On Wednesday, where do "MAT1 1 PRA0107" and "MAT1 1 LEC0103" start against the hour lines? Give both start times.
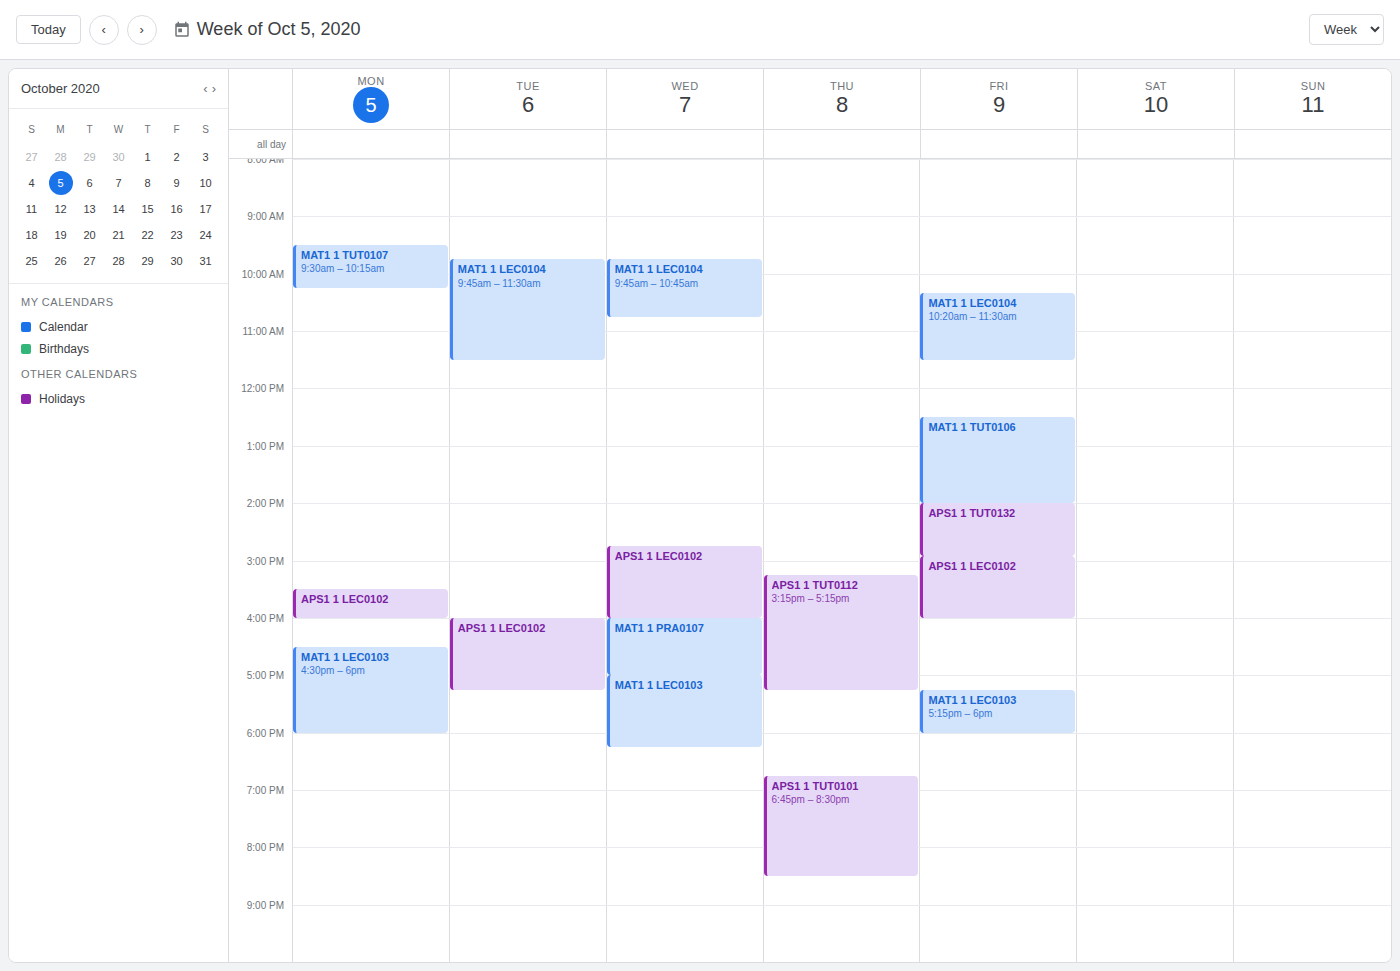
"MAT1 1 PRA0107": 4:00 PM, exactly on the 4 PM line. "MAT1 1 LEC0103": 5:00 PM, exactly on the 5 PM line.